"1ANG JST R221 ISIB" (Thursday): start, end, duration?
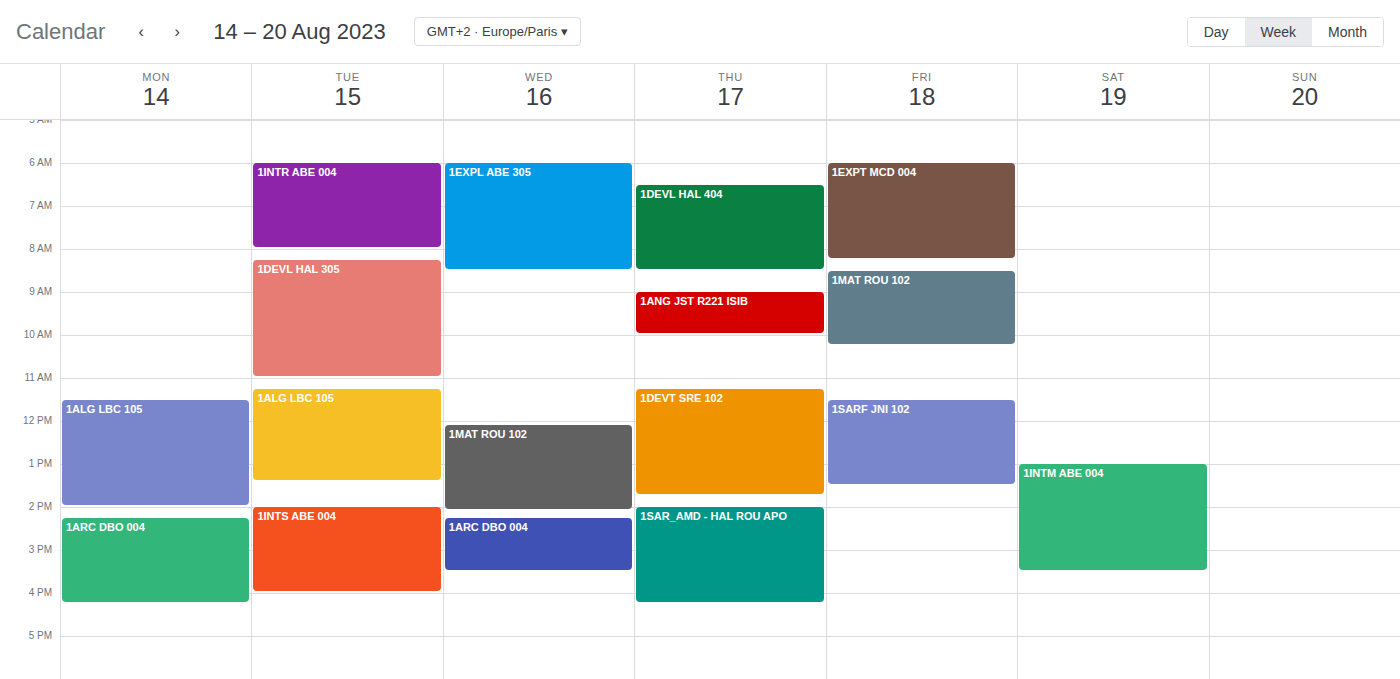
9:00 AM to 10:00 AM, 1 hour